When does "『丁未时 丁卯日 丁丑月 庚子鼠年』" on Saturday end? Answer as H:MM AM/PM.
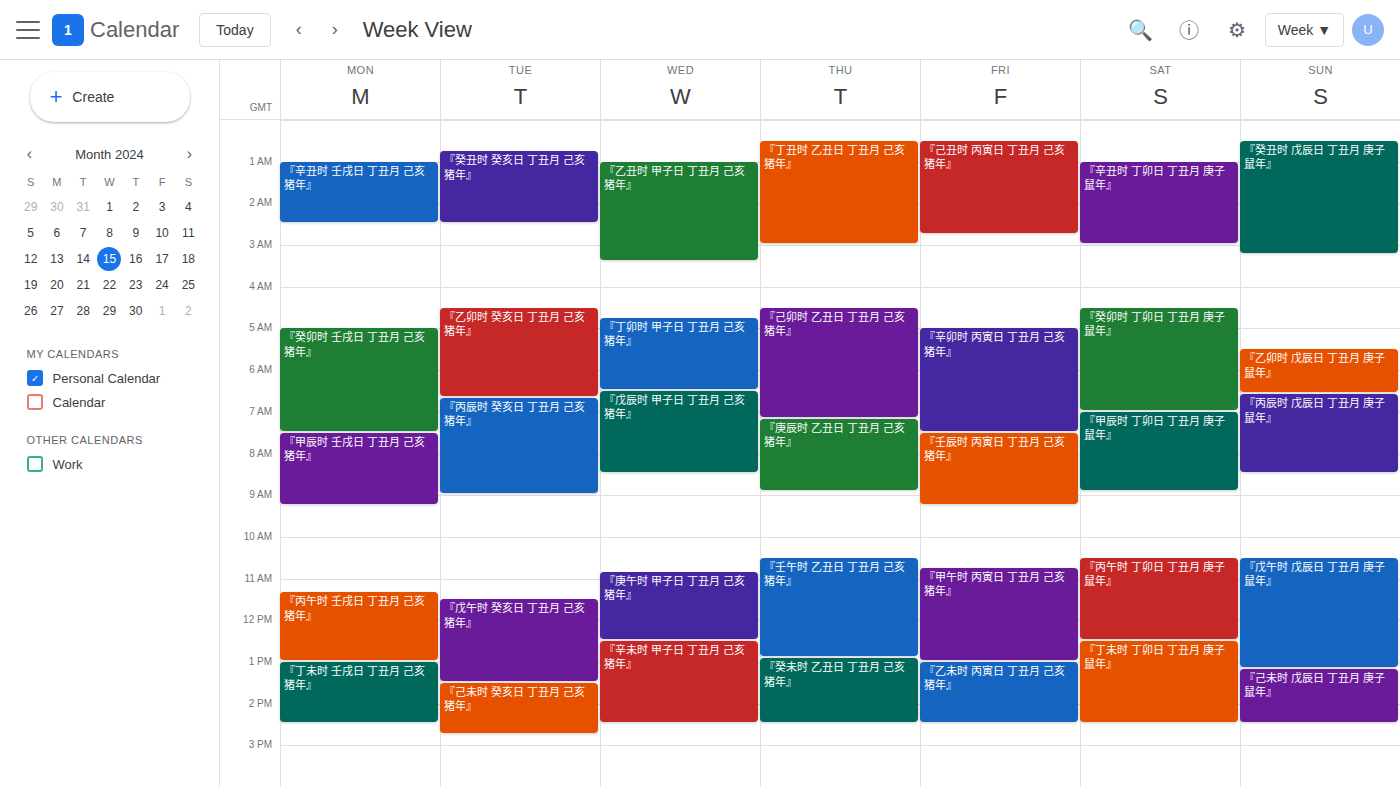
2:30 PM